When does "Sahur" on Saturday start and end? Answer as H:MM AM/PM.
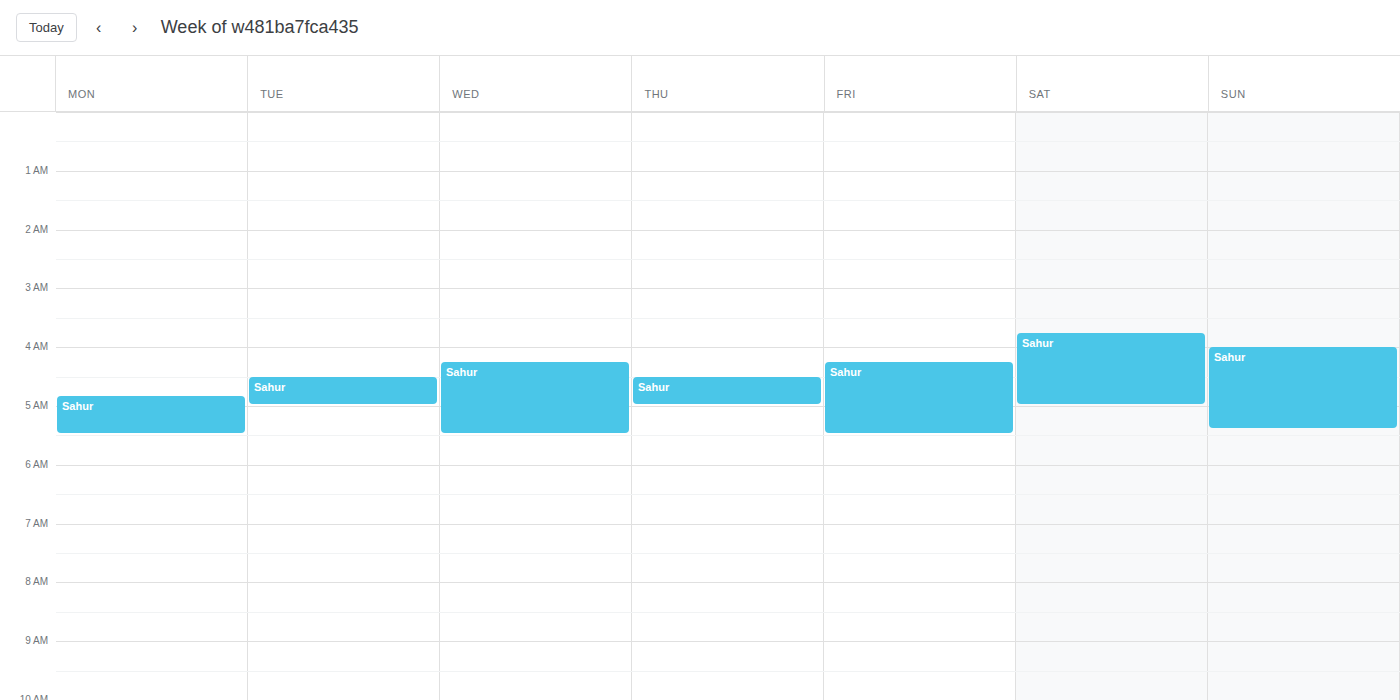
3:45 AM to 5:00 AM